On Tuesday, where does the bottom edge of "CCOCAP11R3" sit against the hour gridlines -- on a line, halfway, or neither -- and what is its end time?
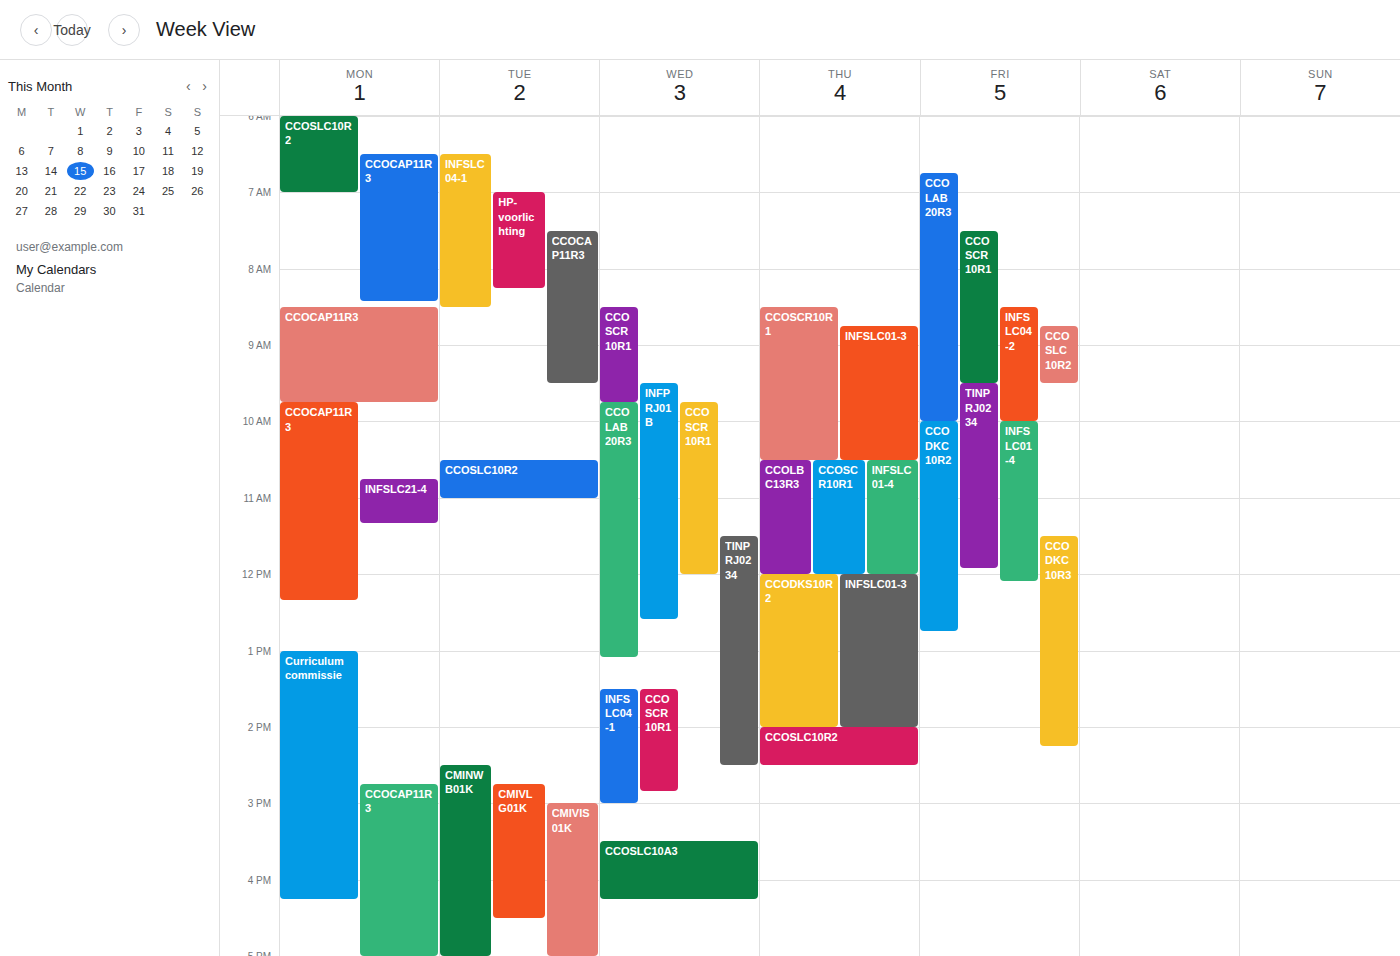
9:30 AM -- halfway between the 9 AM and 10 AM lines.